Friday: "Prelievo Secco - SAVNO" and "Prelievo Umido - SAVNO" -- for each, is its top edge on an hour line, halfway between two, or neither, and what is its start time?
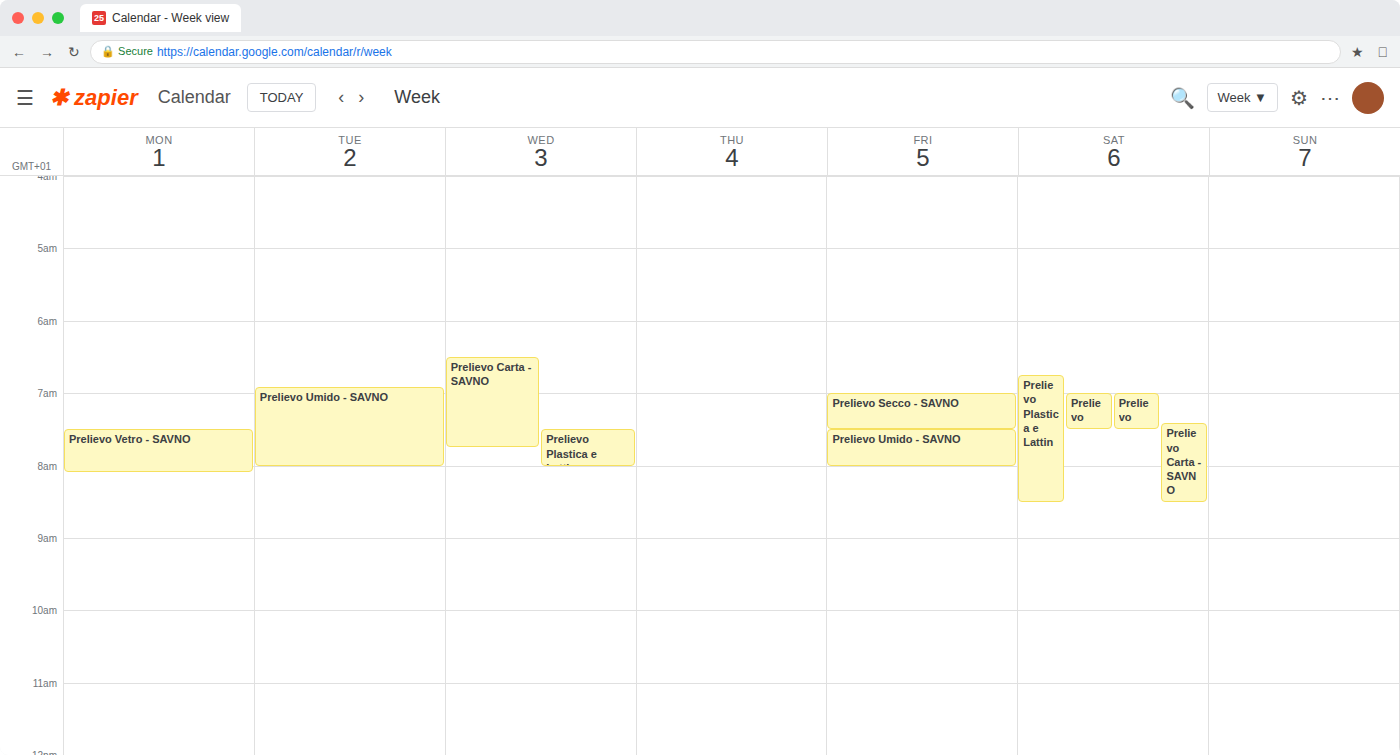
"Prelievo Secco - SAVNO": 07:00, exactly on the 07:00 line. "Prelievo Umido - SAVNO": 07:30, halfway between the 07:00 and 08:00 lines.